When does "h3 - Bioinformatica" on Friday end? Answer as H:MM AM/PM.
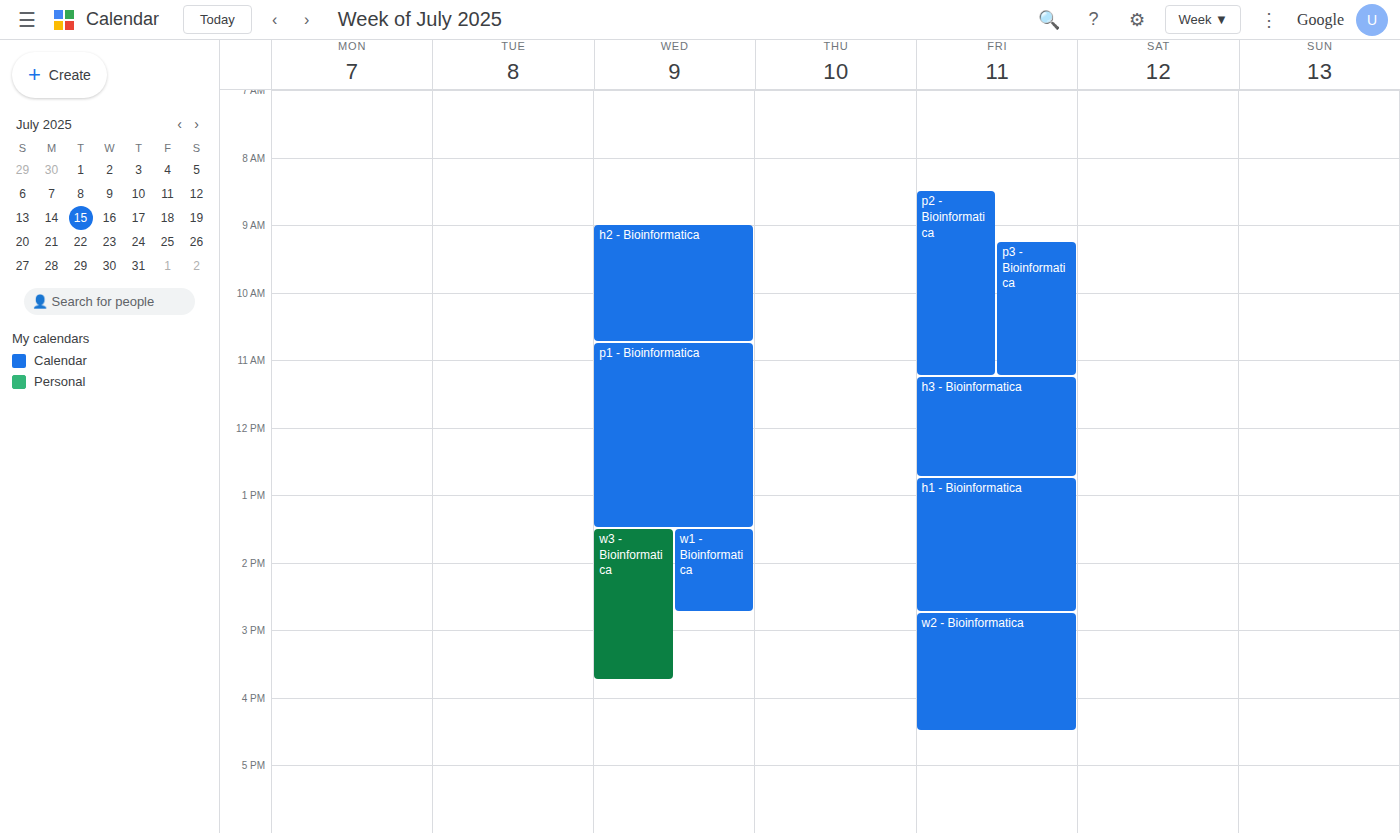
12:45 PM